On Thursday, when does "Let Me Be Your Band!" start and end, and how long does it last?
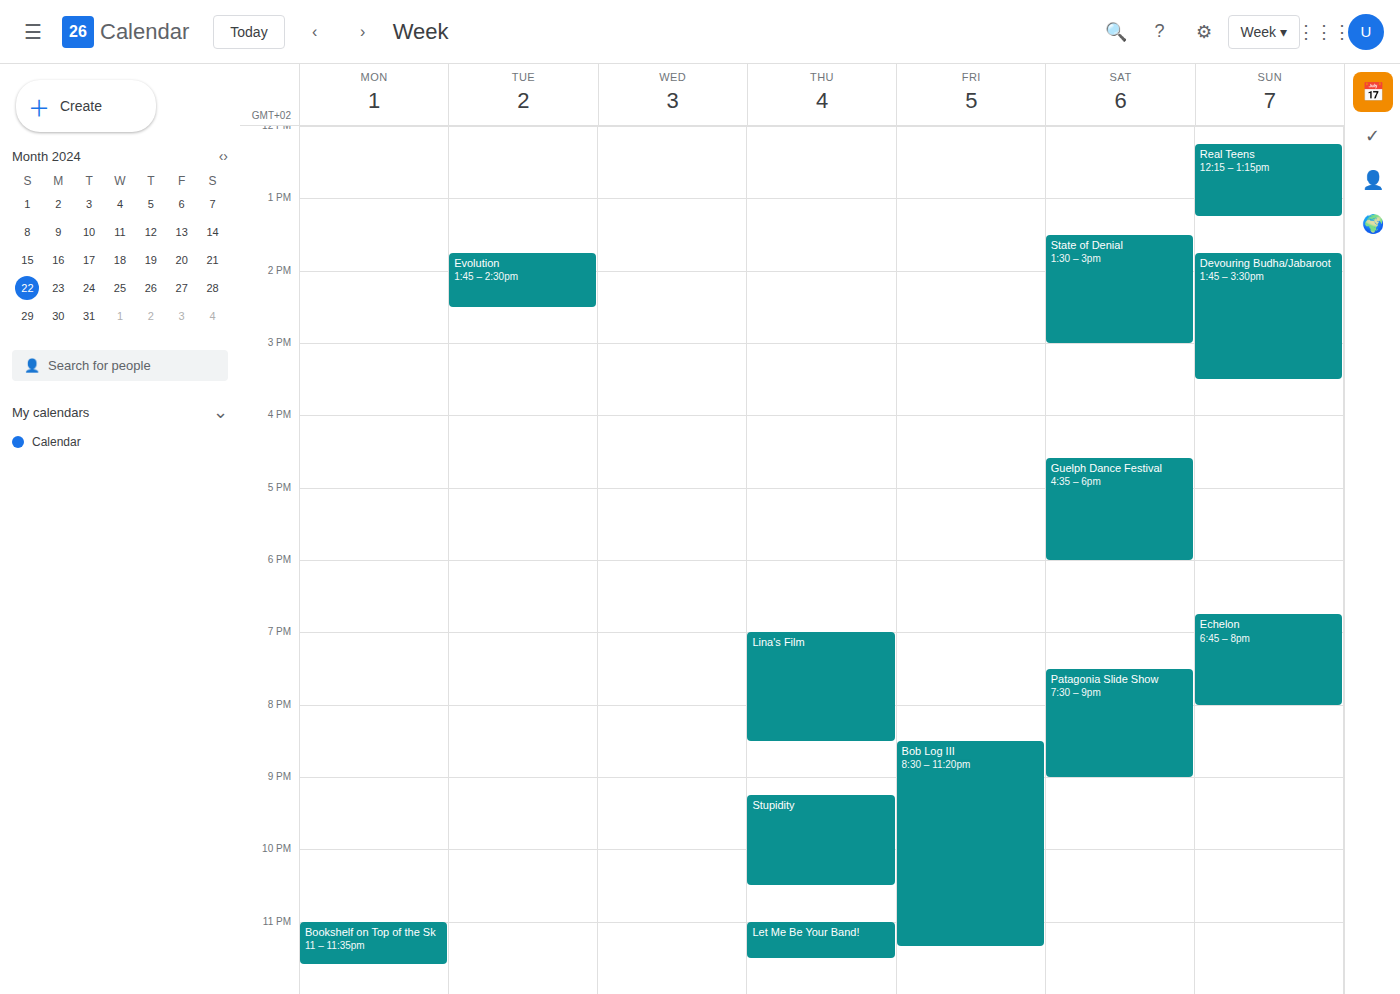
11:00 PM to 11:30 PM, 30 minutes